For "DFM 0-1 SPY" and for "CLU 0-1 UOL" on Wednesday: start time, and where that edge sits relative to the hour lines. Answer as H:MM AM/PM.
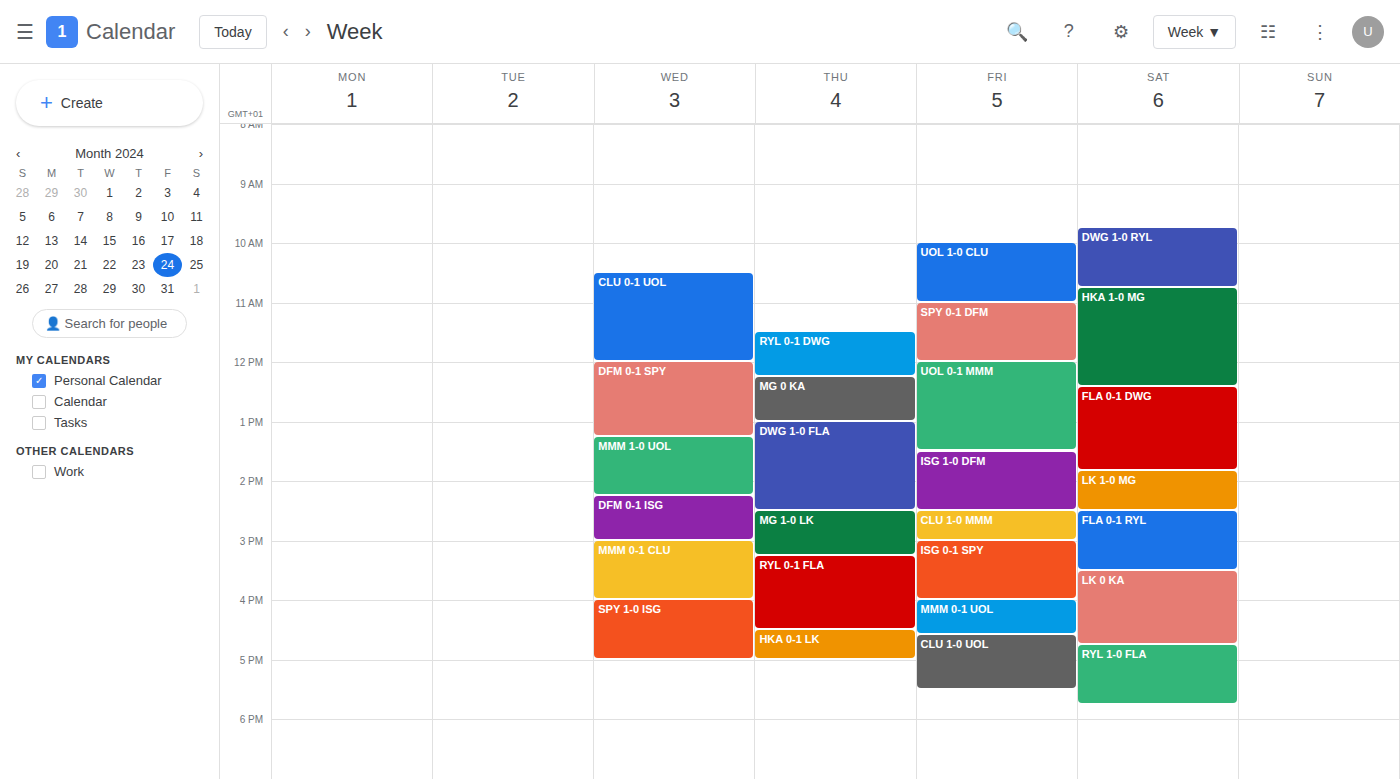
"DFM 0-1 SPY": 12:00 PM, exactly on the 12 PM line. "CLU 0-1 UOL": 10:30 AM, halfway between the 10 AM and 11 AM lines.